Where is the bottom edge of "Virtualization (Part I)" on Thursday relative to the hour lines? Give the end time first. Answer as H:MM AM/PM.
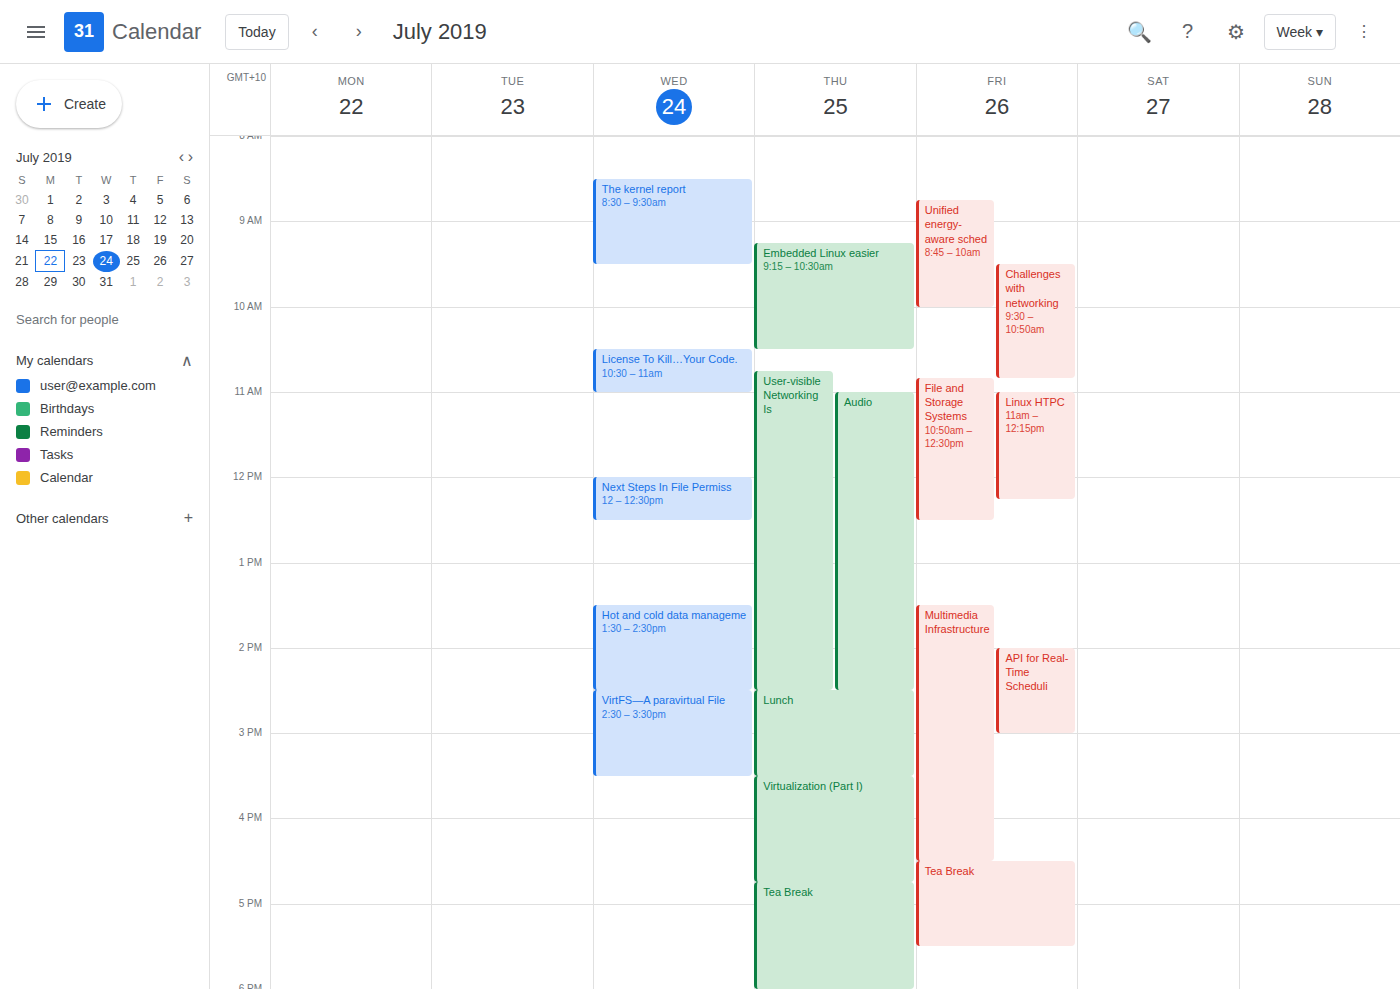
4:45 PM -- neither: three quarters of the way from the 4 PM line to the 5 PM line.